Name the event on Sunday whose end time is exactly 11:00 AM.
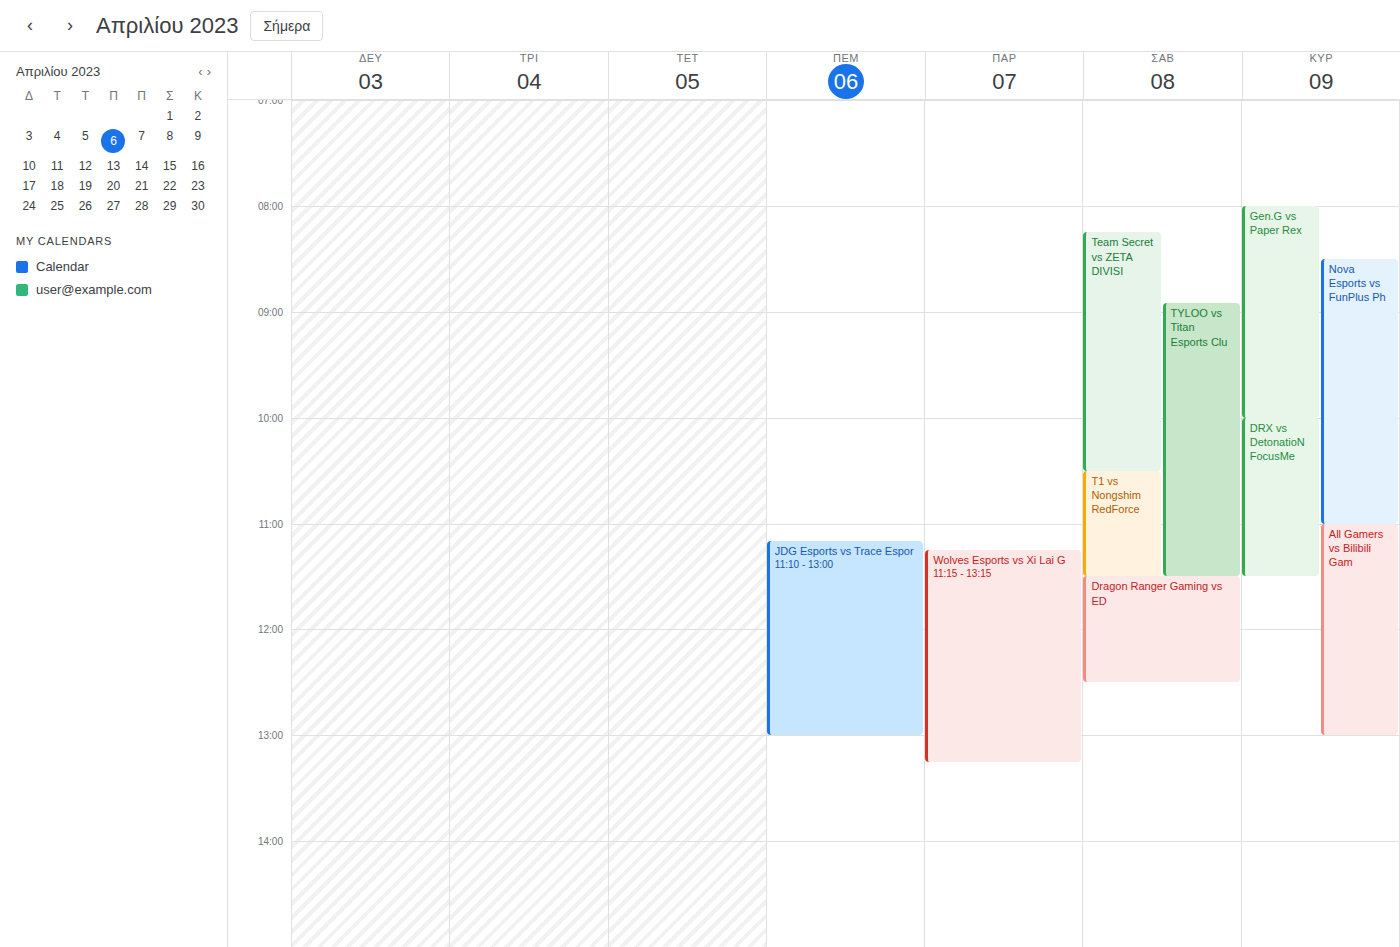
"Nova Esports vs FunPlus Ph"